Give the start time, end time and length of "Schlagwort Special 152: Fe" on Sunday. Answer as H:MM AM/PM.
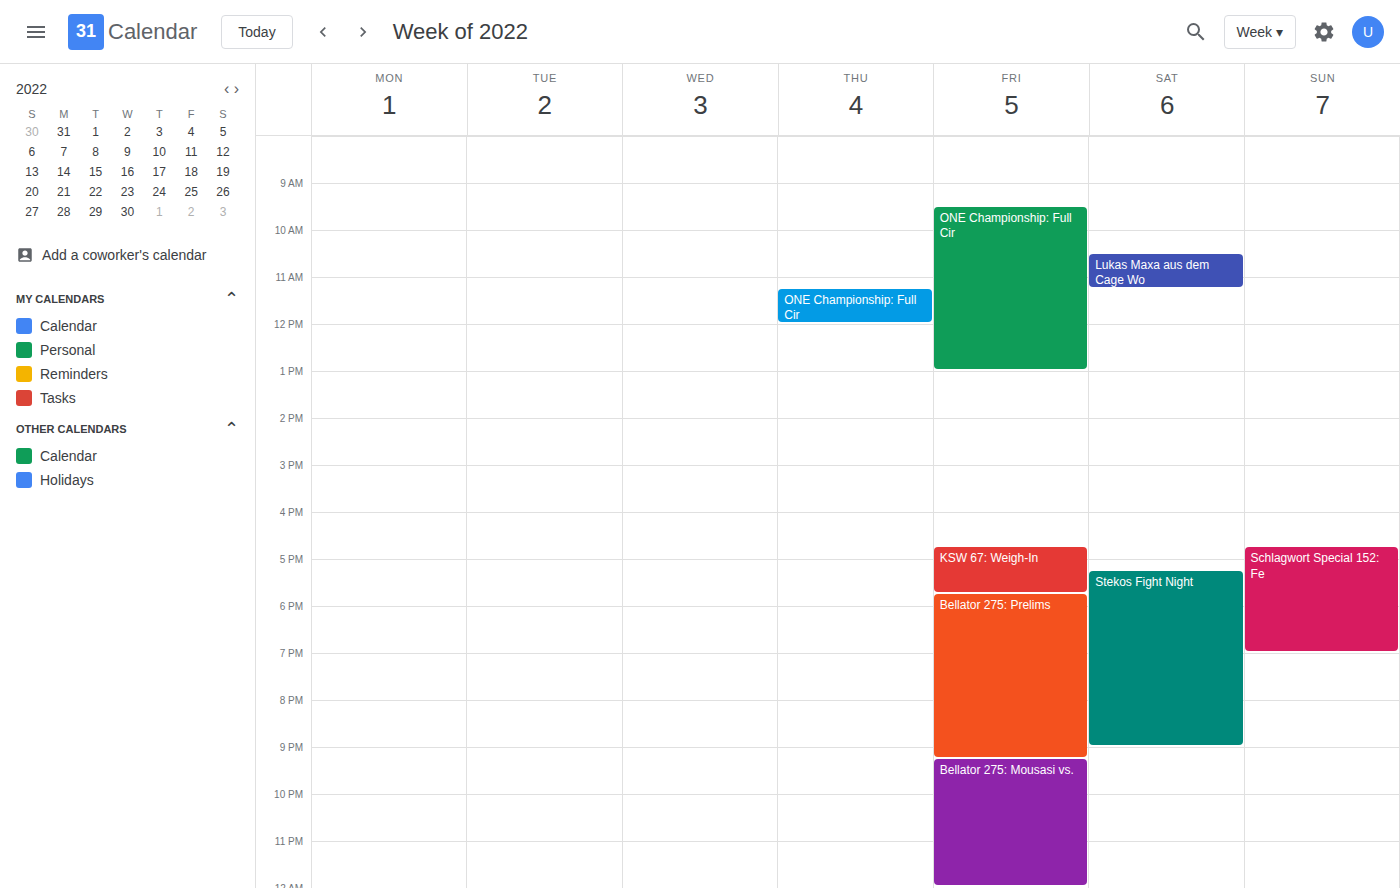
4:45 PM to 7:00 PM, 2 hours 15 minutes